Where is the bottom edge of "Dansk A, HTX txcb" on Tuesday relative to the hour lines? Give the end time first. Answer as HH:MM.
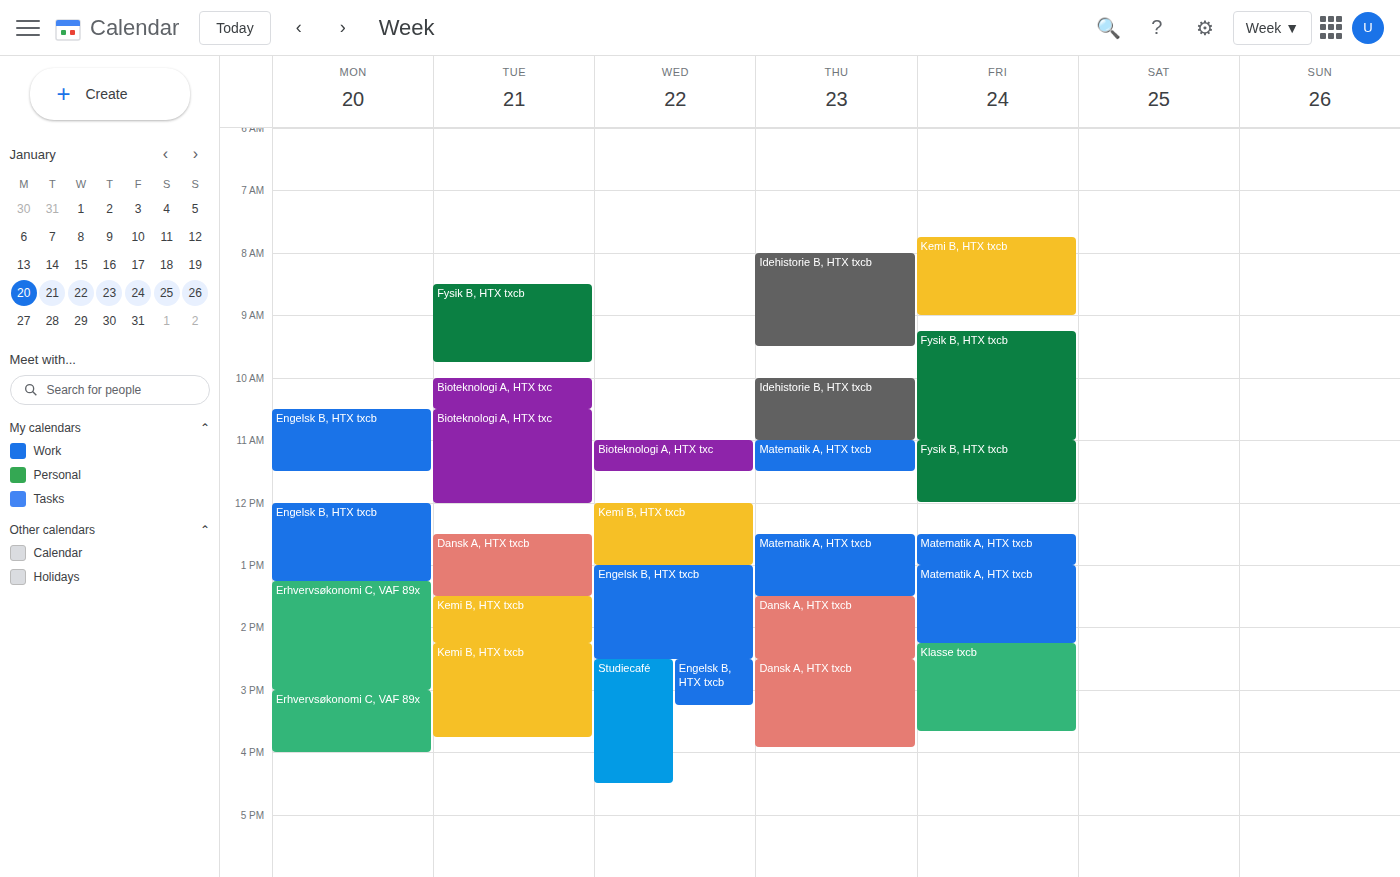
13:30 -- halfway between the 13:00 and 14:00 lines.